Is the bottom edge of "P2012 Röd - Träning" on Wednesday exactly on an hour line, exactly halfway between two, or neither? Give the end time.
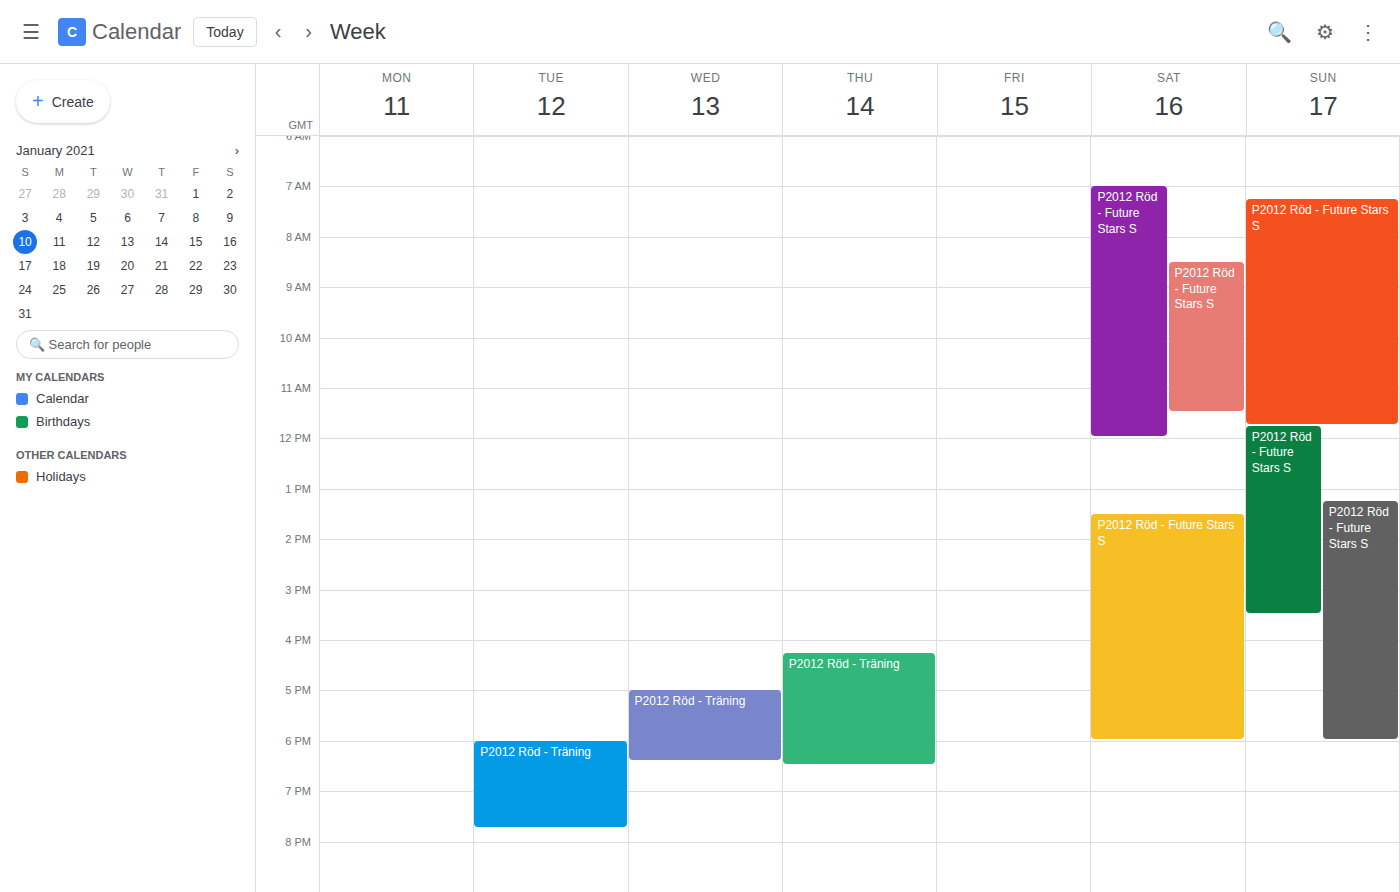
6:25 PM -- neither: 25 minutes below the 6 PM line and 35 minutes above the 7 PM line.